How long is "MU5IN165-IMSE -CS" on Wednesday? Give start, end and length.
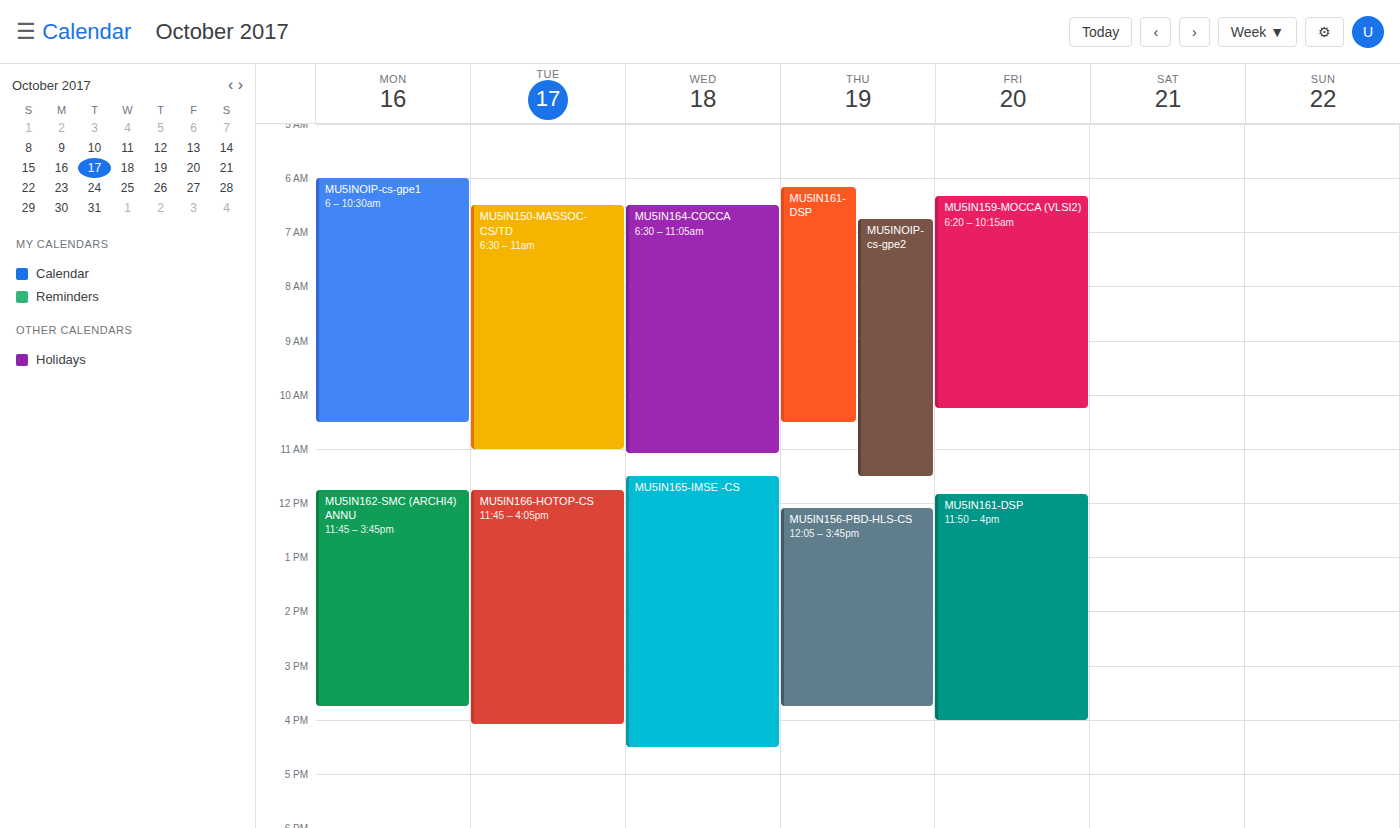
11:30 AM to 4:30 PM, 5 hours